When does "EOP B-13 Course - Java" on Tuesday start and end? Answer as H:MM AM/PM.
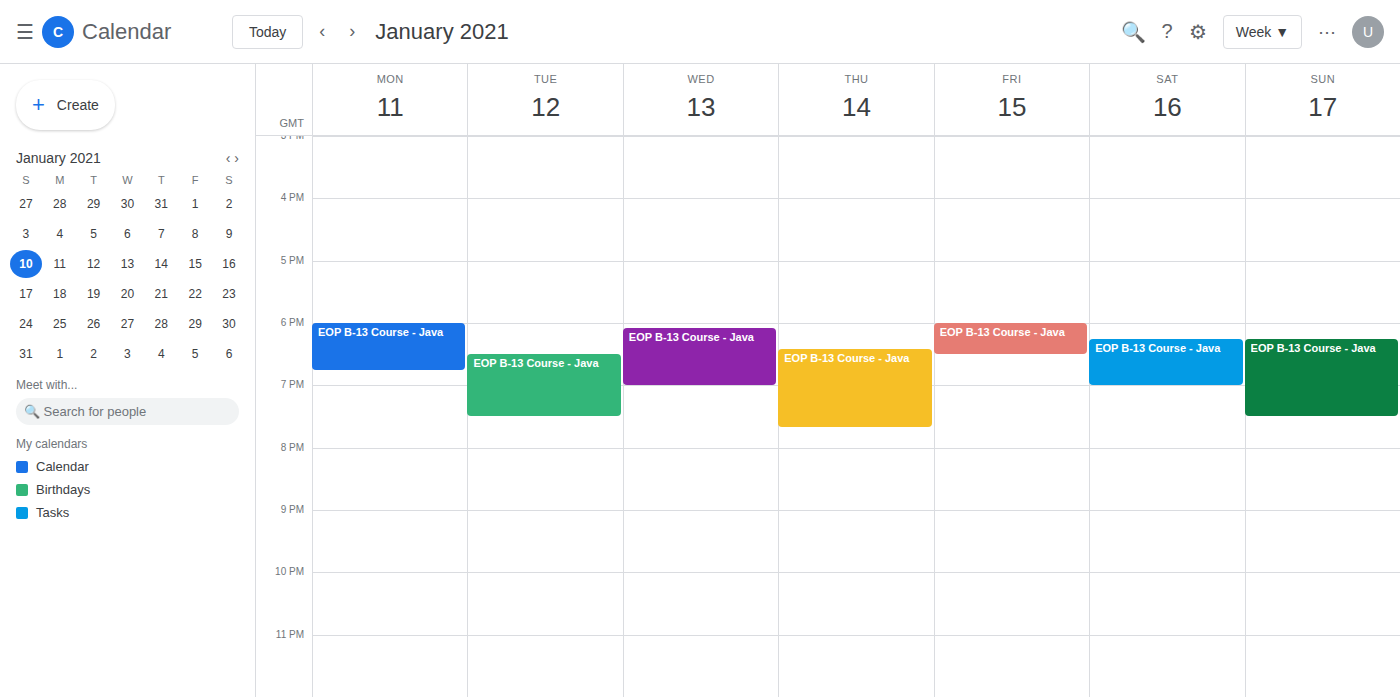
6:30 PM to 7:30 PM